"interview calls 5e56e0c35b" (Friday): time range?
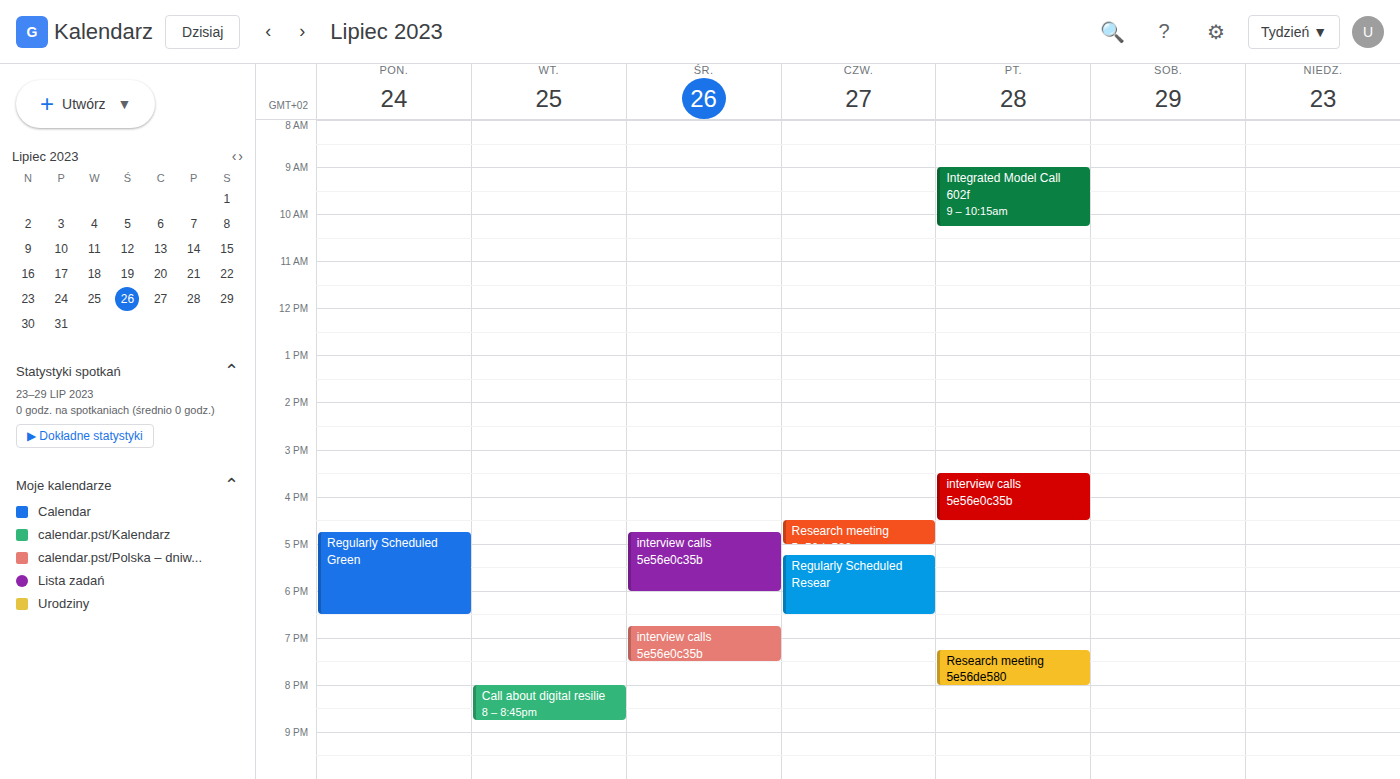
3:30 PM to 4:30 PM